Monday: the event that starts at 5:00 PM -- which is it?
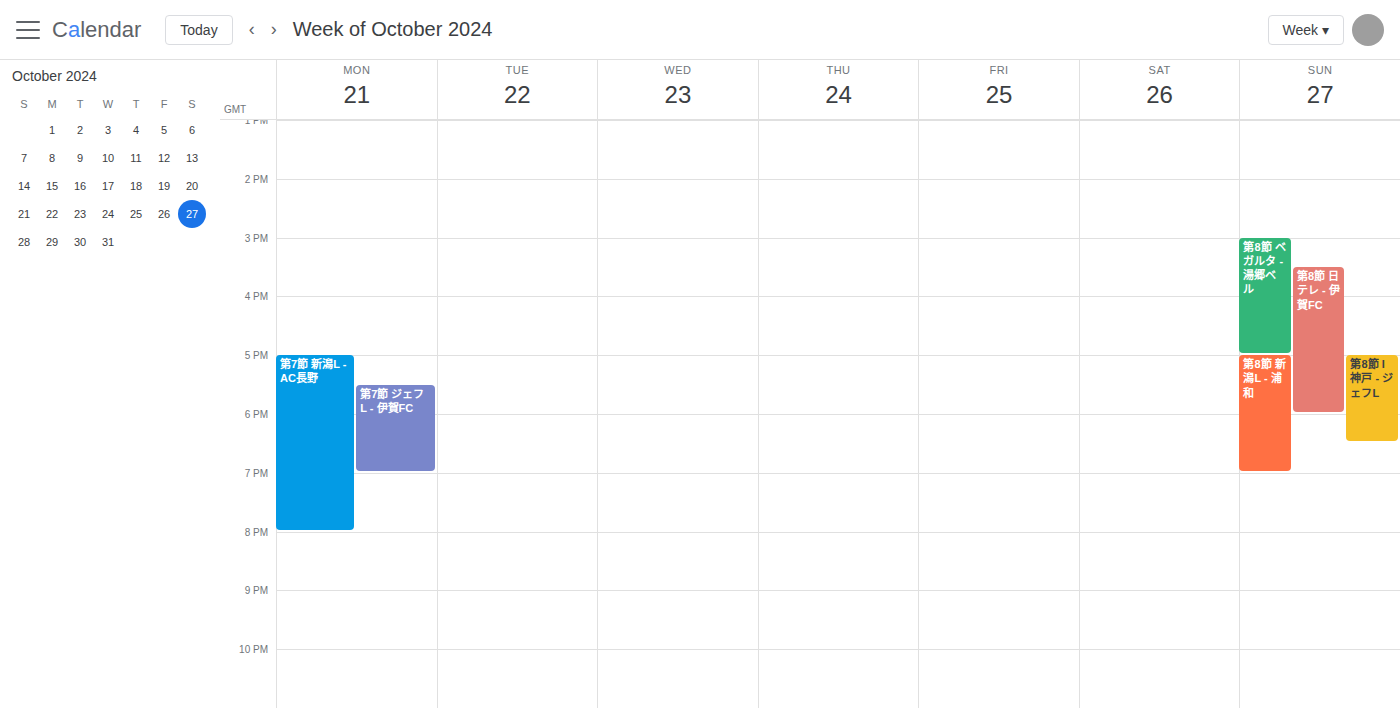
"第7節 新潟L - AC長野"